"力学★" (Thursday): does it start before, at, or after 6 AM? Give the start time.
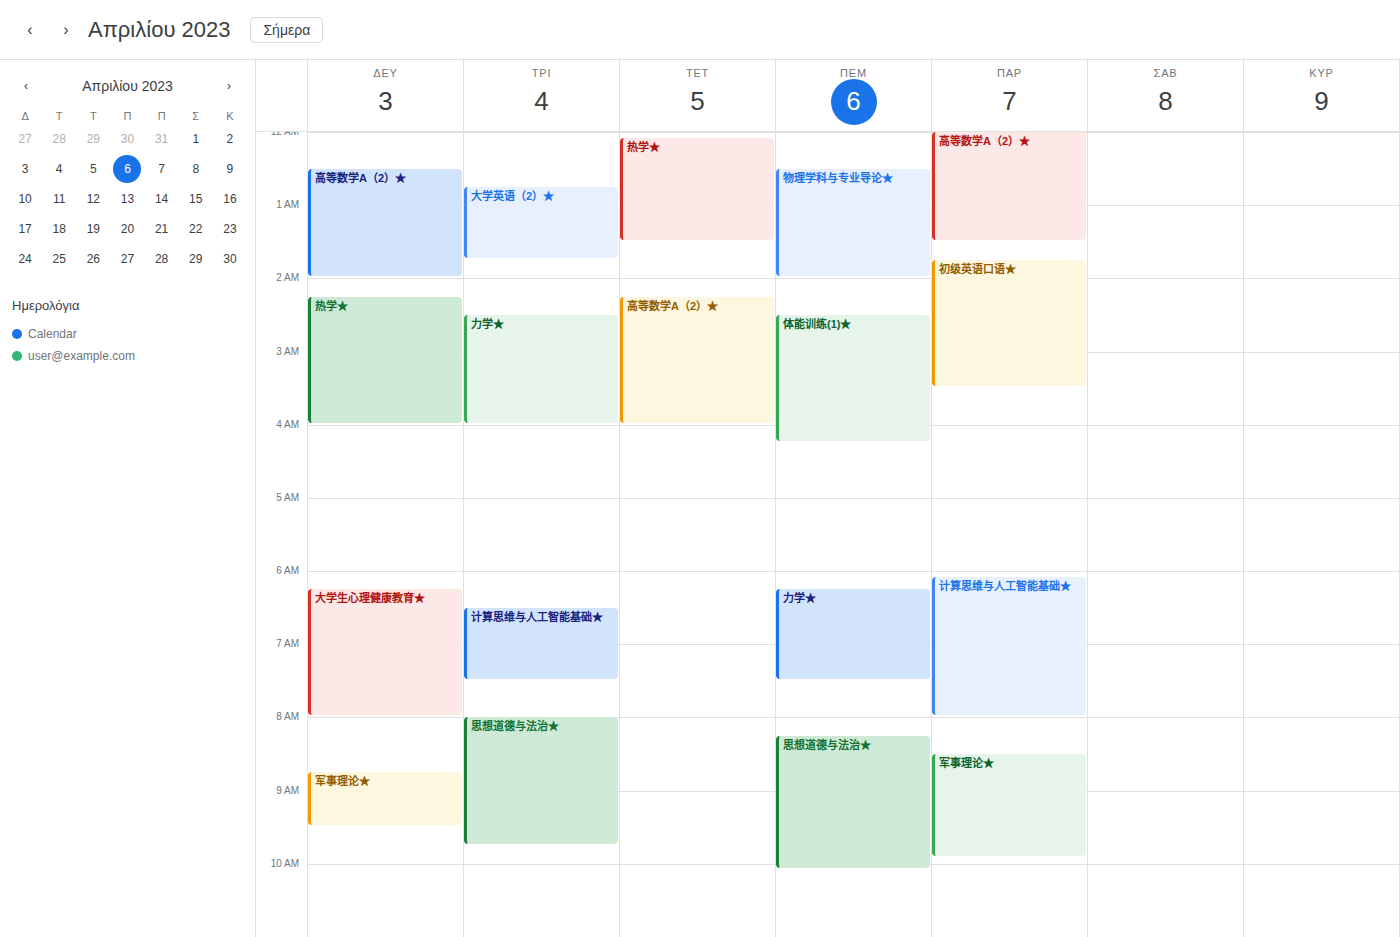
6:15 AM -- after 6 AM, 15 minutes below the 6 AM line.